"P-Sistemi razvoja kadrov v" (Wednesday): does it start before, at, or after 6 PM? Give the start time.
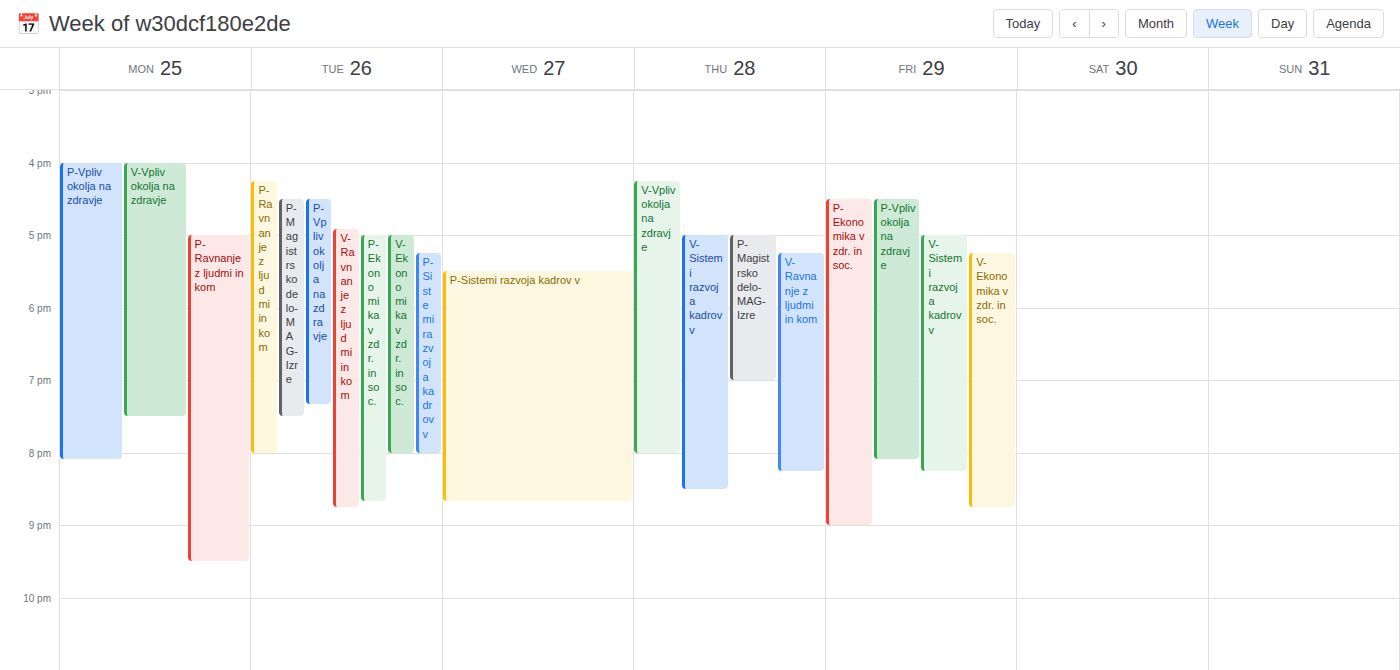
5:30 PM -- before 6 PM, 30 minutes above the 6 PM line.